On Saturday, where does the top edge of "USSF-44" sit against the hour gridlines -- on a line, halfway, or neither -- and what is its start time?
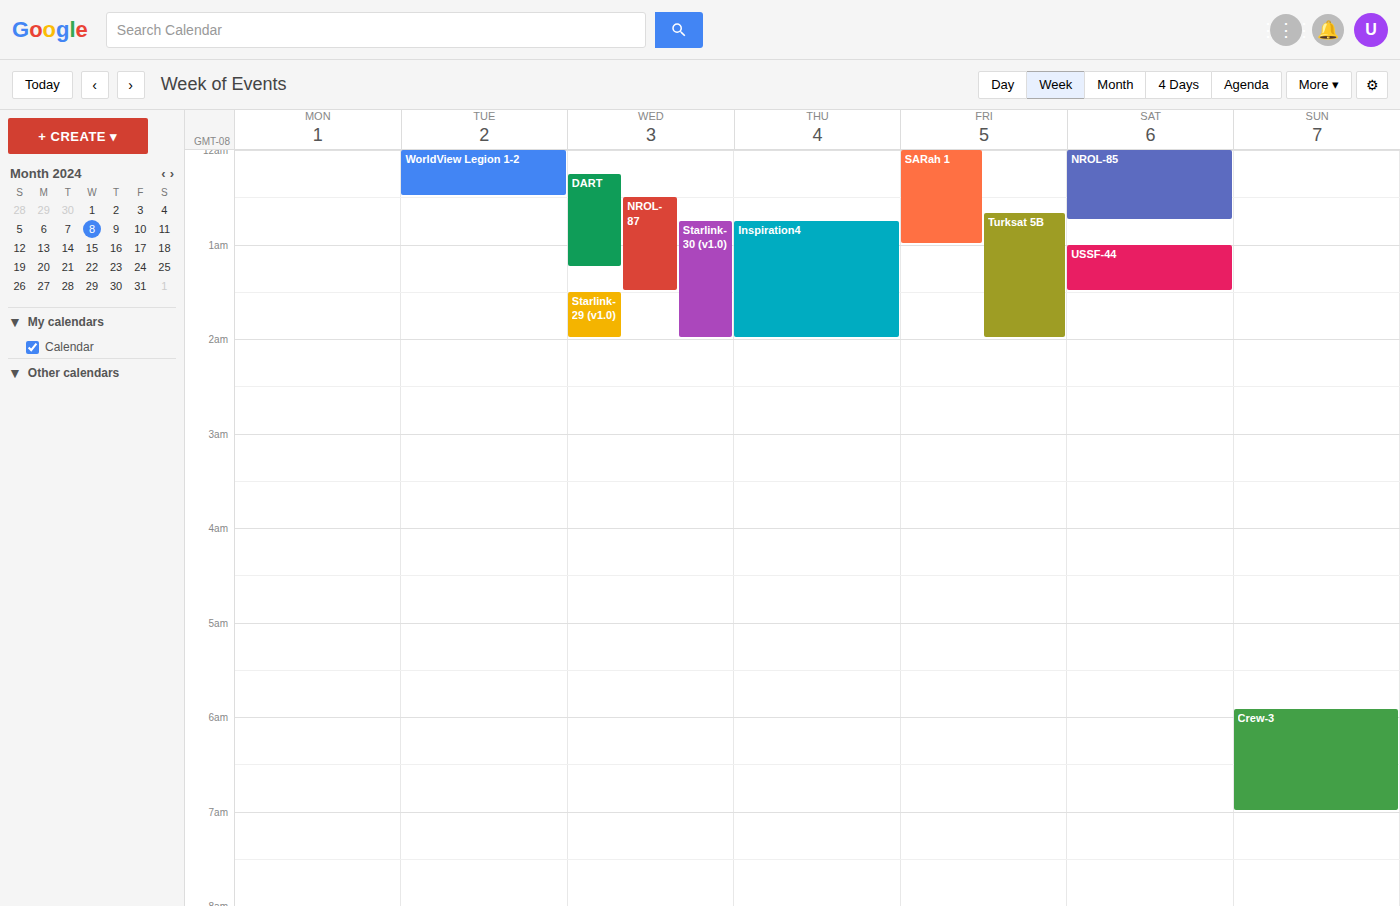
1:00 AM -- exactly on the 1 AM line.